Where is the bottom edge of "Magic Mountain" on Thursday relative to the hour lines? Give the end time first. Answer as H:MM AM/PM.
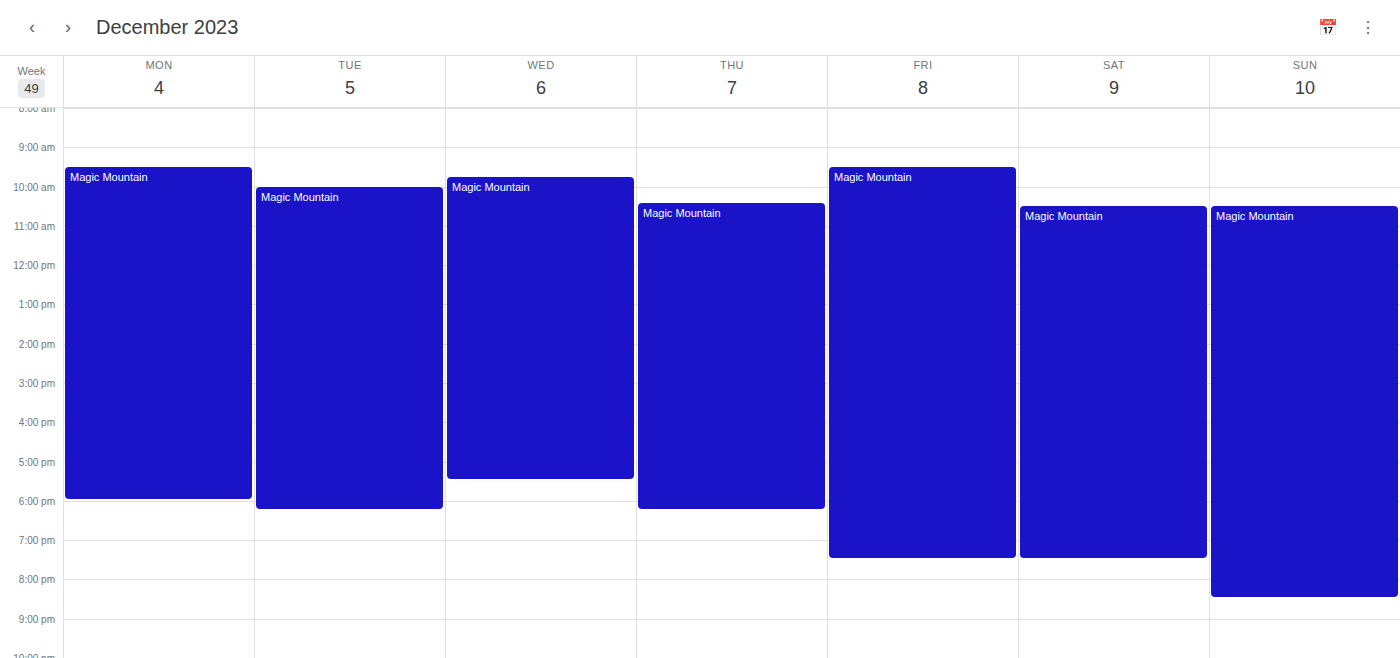
6:15 PM -- neither: a quarter of the way from the 6 PM line to the 7 PM line.